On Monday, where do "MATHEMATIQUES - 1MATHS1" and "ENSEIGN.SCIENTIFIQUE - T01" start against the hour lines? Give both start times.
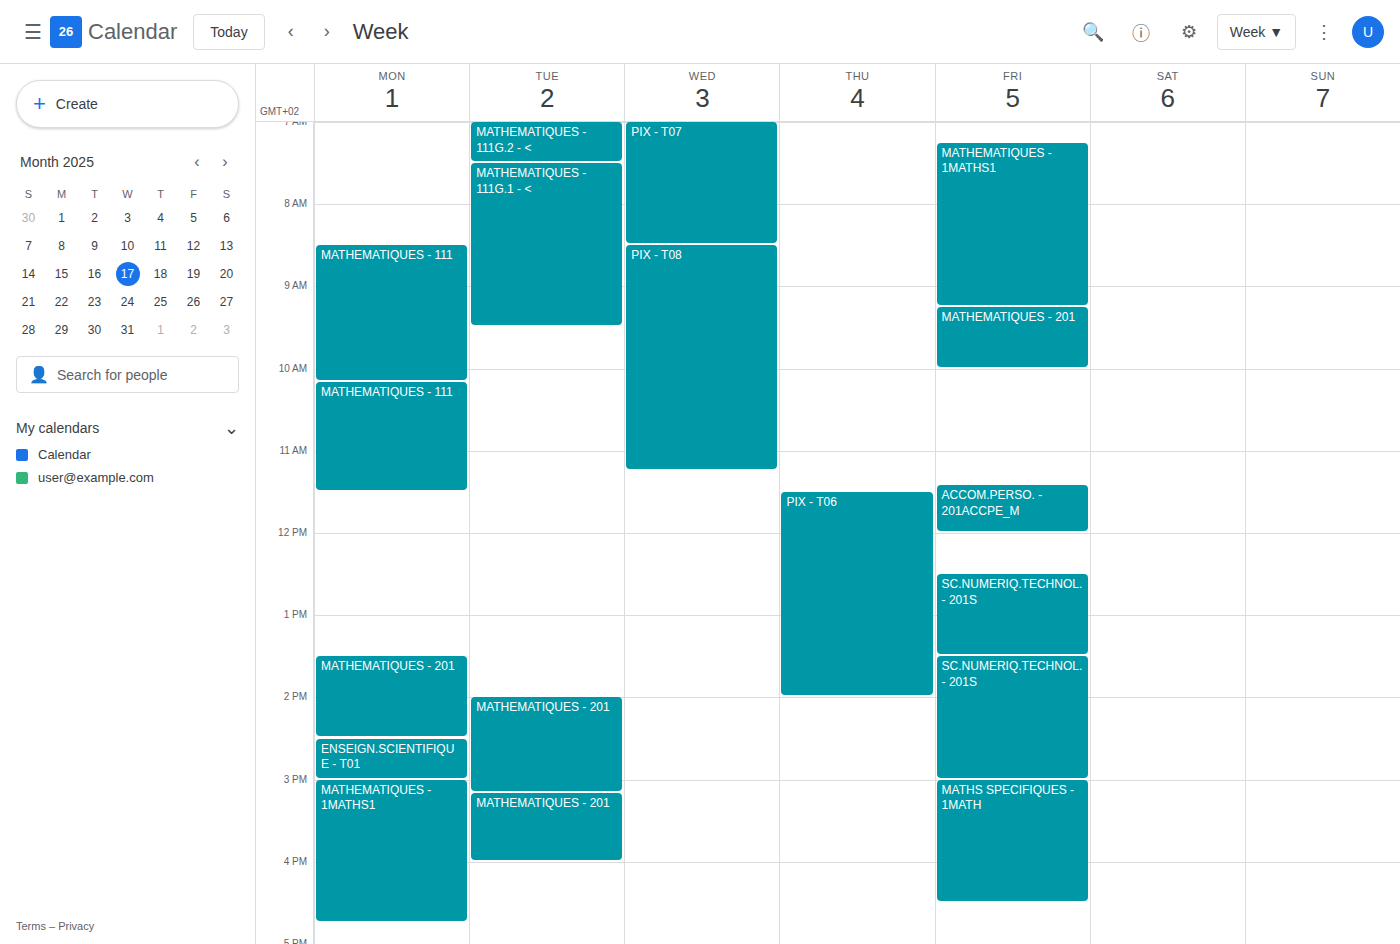
"MATHEMATIQUES - 1MATHS1": 3:00 PM, exactly on the 3 PM line. "ENSEIGN.SCIENTIFIQUE - T01": 2:30 PM, halfway between the 2 PM and 3 PM lines.